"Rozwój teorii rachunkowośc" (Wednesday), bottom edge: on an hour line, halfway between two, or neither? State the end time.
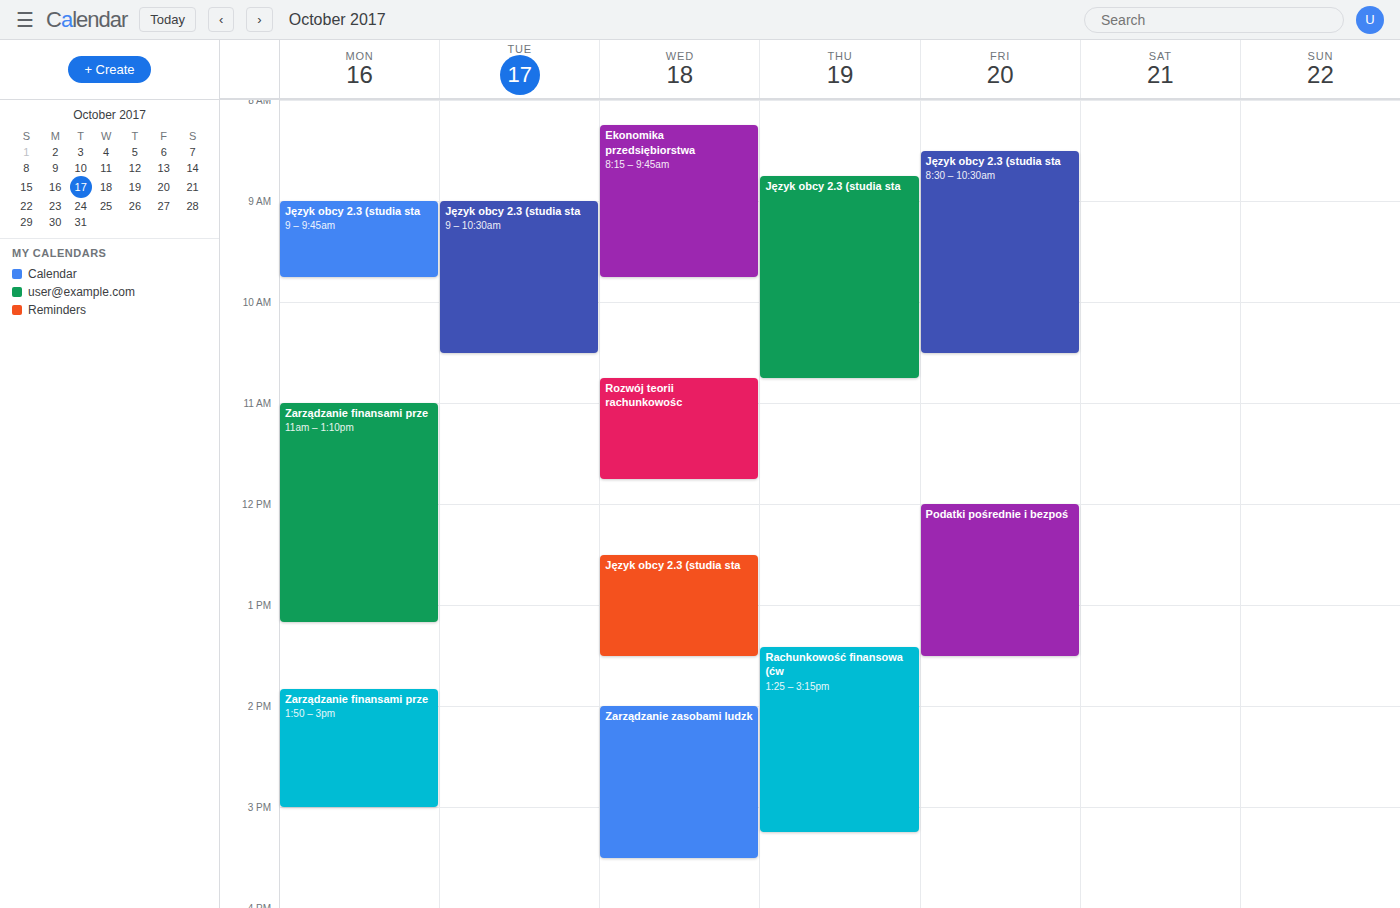
11:45 AM -- neither: three quarters of the way from the 11 AM line to the 12 PM line.